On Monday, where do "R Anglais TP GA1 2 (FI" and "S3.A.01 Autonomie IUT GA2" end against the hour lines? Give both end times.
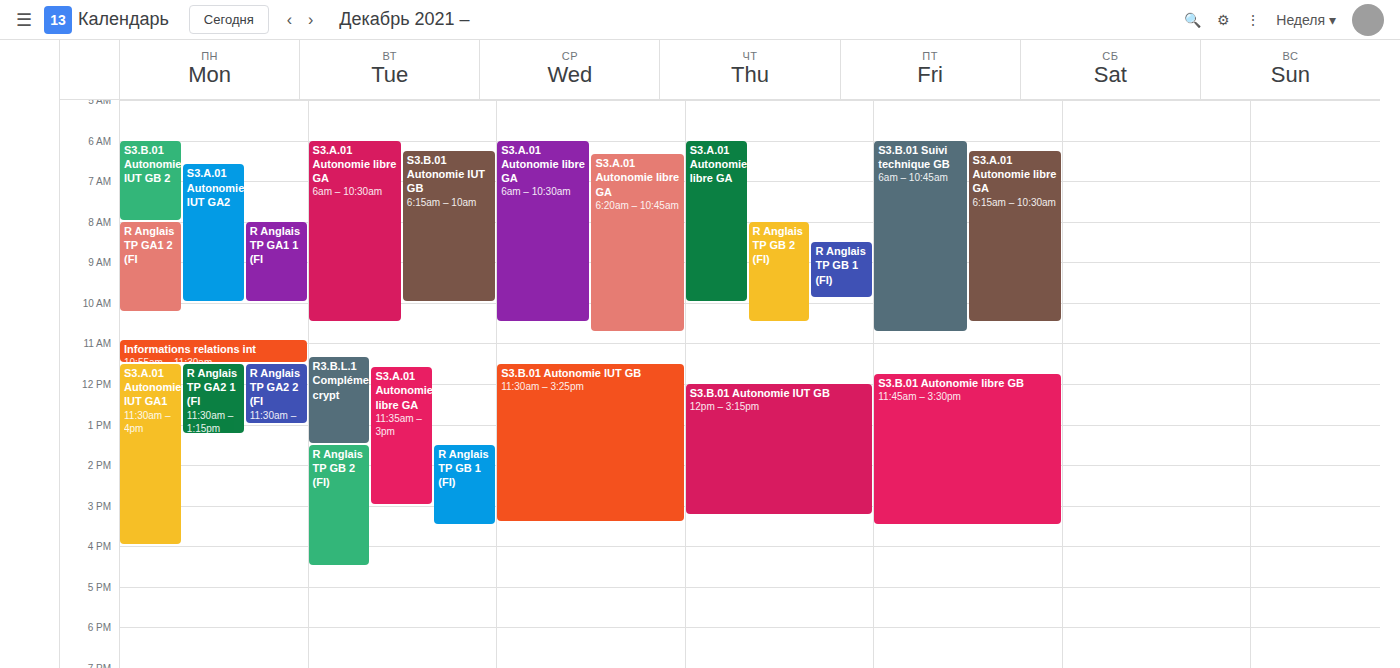
"R Anglais TP GA1 2 (FI": 10:15 AM, neither: a quarter of the way from the 10 AM line to the 11 AM line. "S3.A.01 Autonomie IUT GA2": 10:00 AM, exactly on the 10 AM line.